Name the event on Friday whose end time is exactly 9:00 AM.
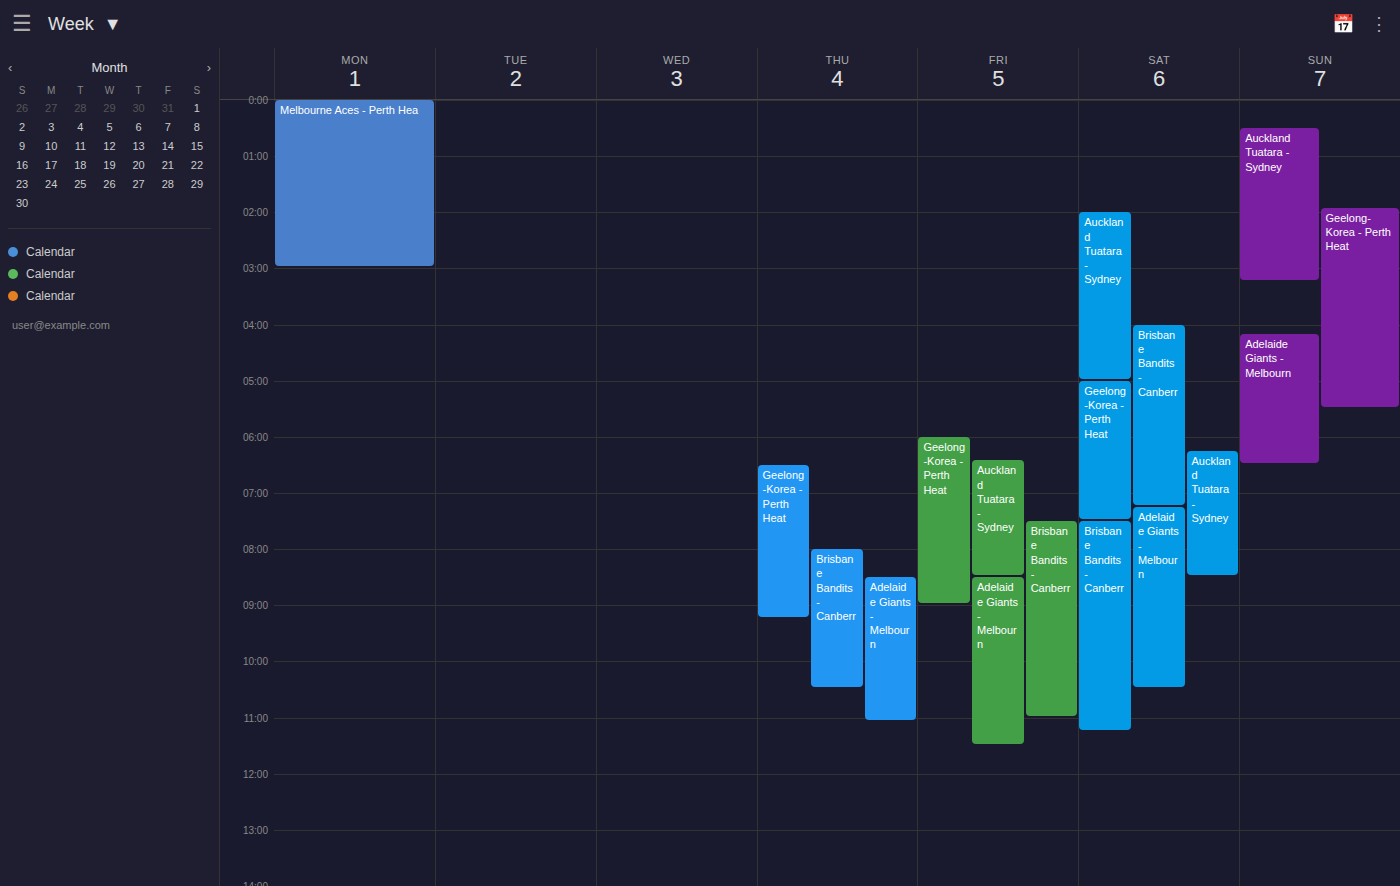
"Geelong-Korea - Perth Heat"